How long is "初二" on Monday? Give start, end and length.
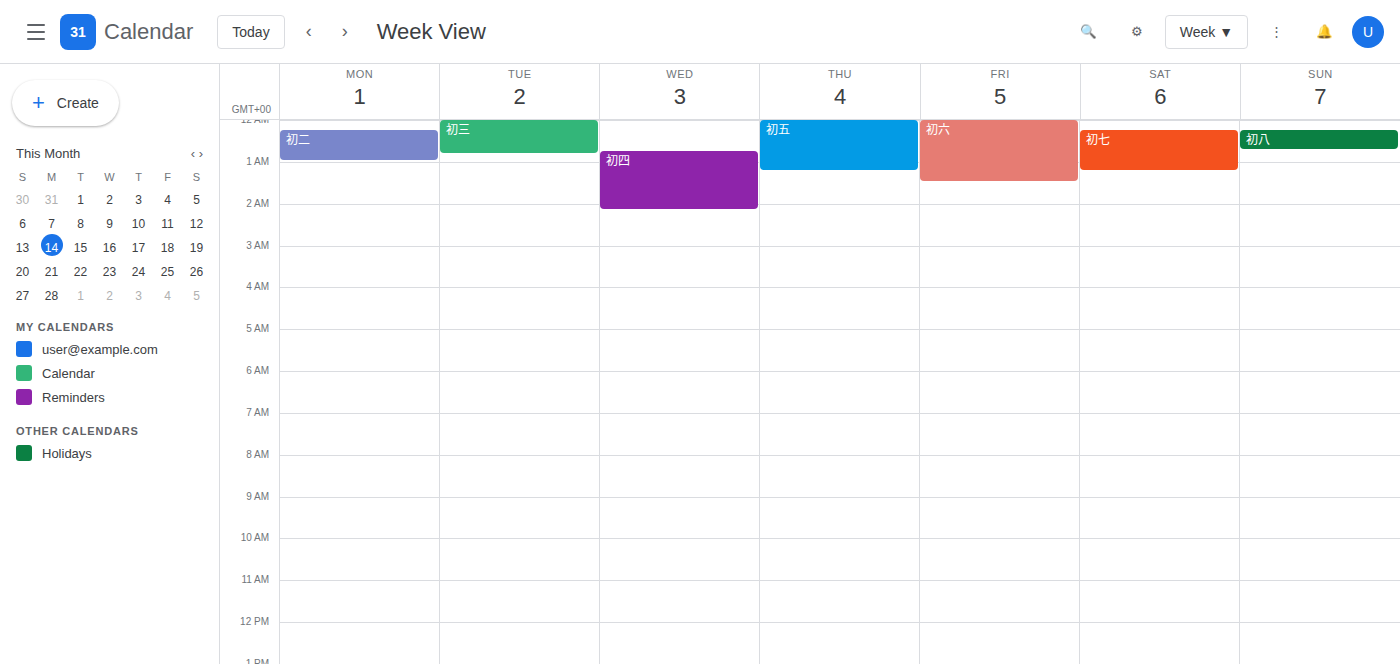
12:15 AM to 1:00 AM, 45 minutes